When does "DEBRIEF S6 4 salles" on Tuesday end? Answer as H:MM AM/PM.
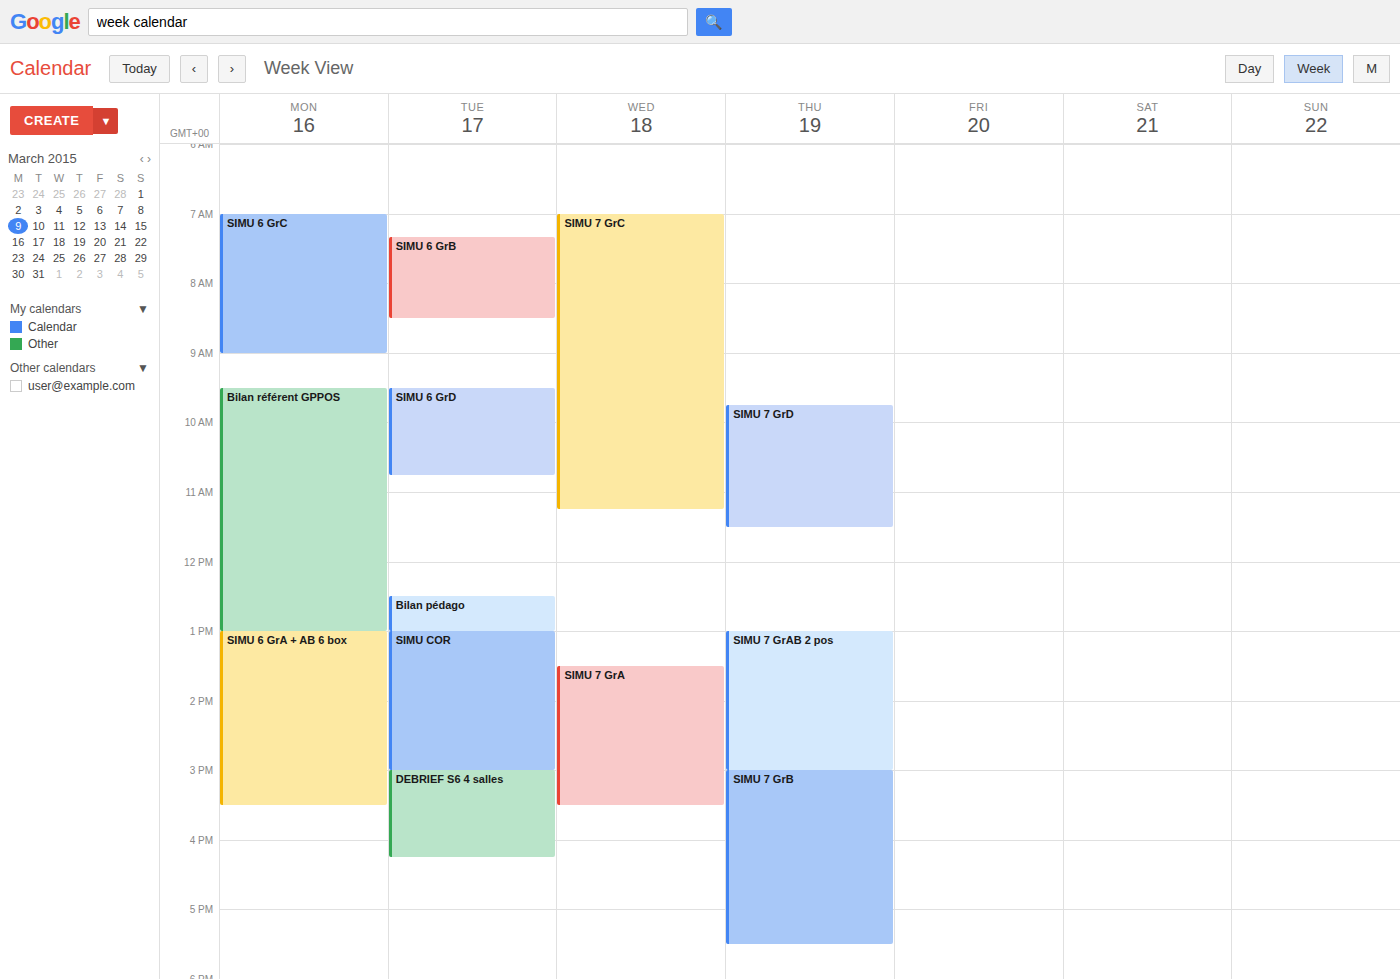
4:15 PM